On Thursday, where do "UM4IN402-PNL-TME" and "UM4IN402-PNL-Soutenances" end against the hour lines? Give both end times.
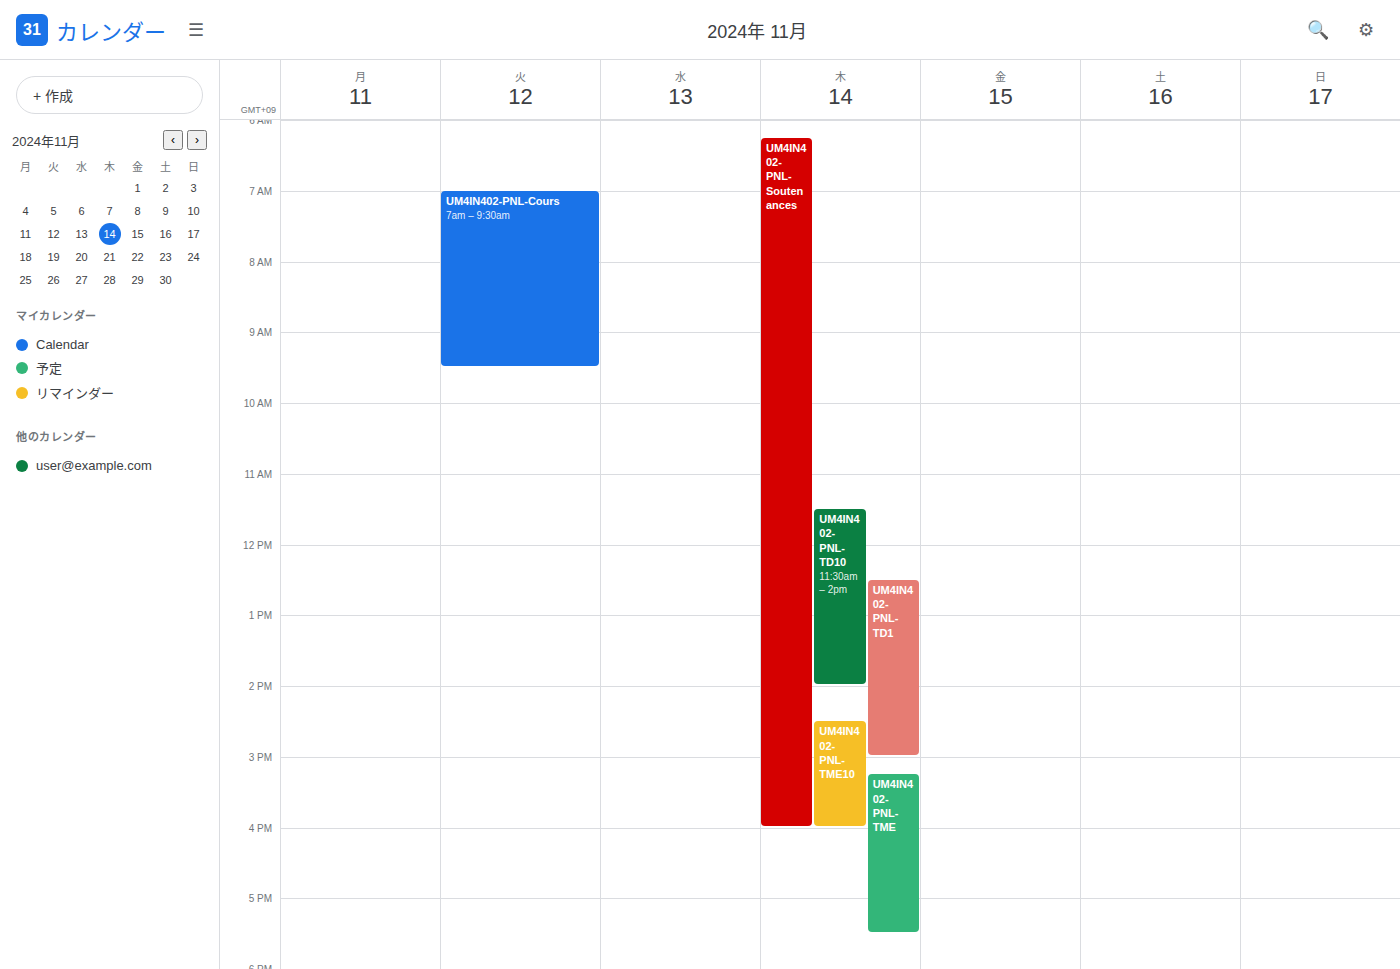
"UM4IN402-PNL-TME": 5:30 PM, halfway between the 5 PM and 6 PM lines. "UM4IN402-PNL-Soutenances": 4:00 PM, exactly on the 4 PM line.